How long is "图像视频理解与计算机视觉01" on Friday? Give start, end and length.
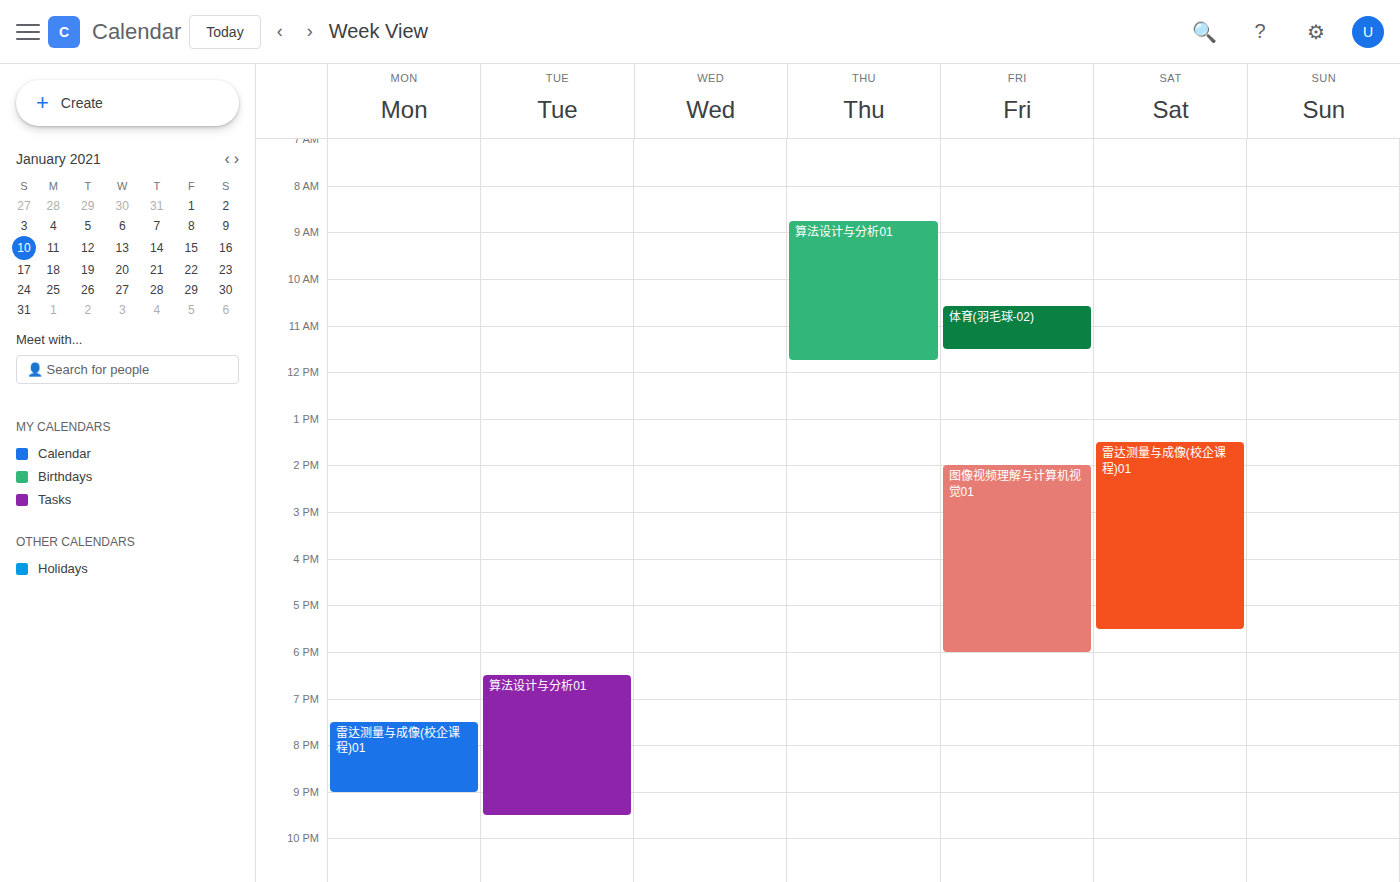
2:00 PM to 6:00 PM, 4 hours